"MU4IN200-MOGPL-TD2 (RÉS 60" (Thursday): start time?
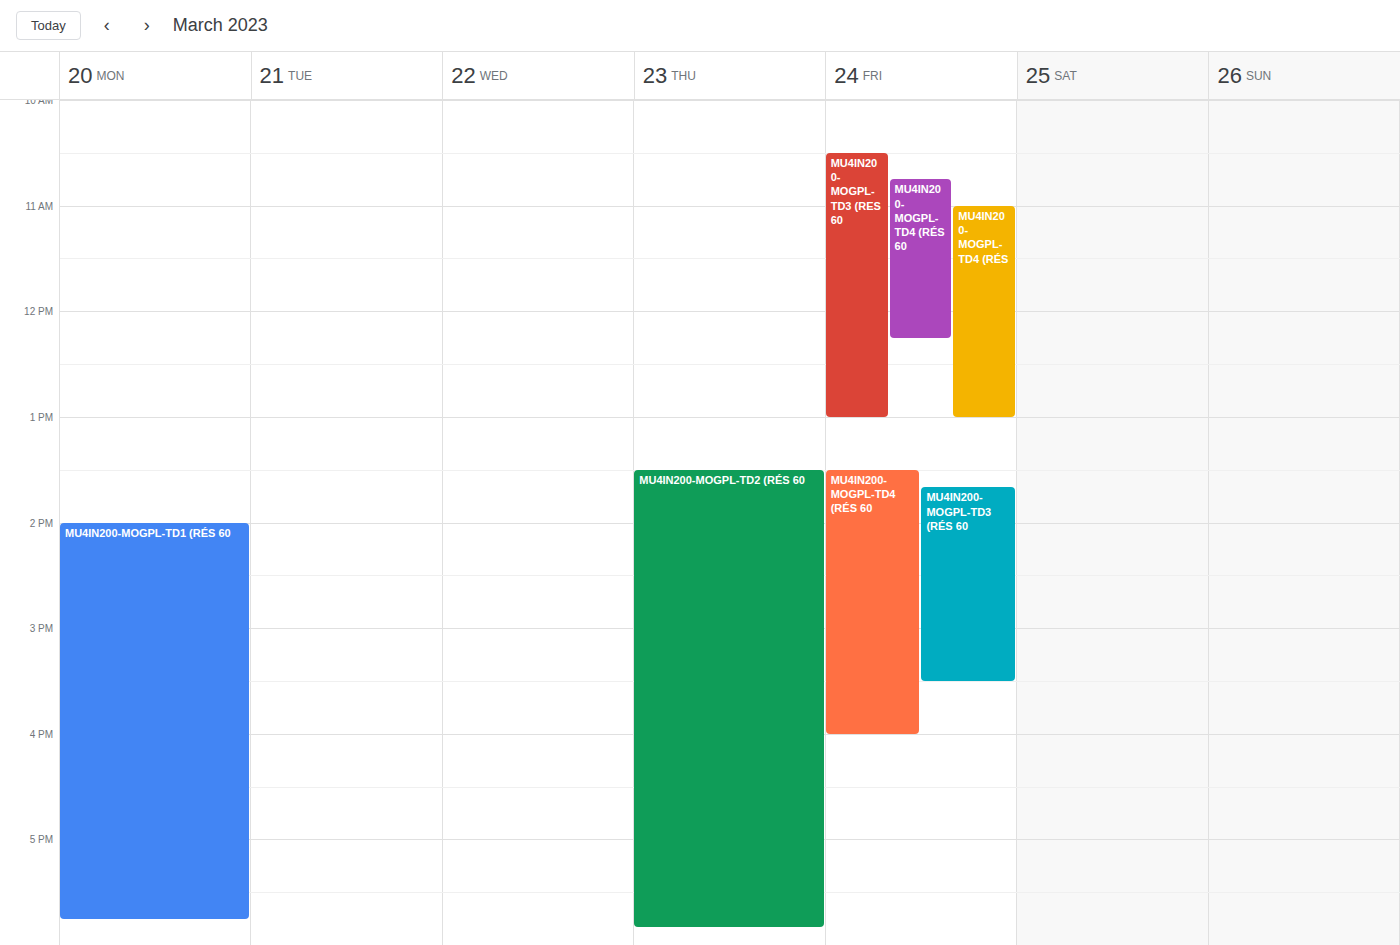
1:30 PM